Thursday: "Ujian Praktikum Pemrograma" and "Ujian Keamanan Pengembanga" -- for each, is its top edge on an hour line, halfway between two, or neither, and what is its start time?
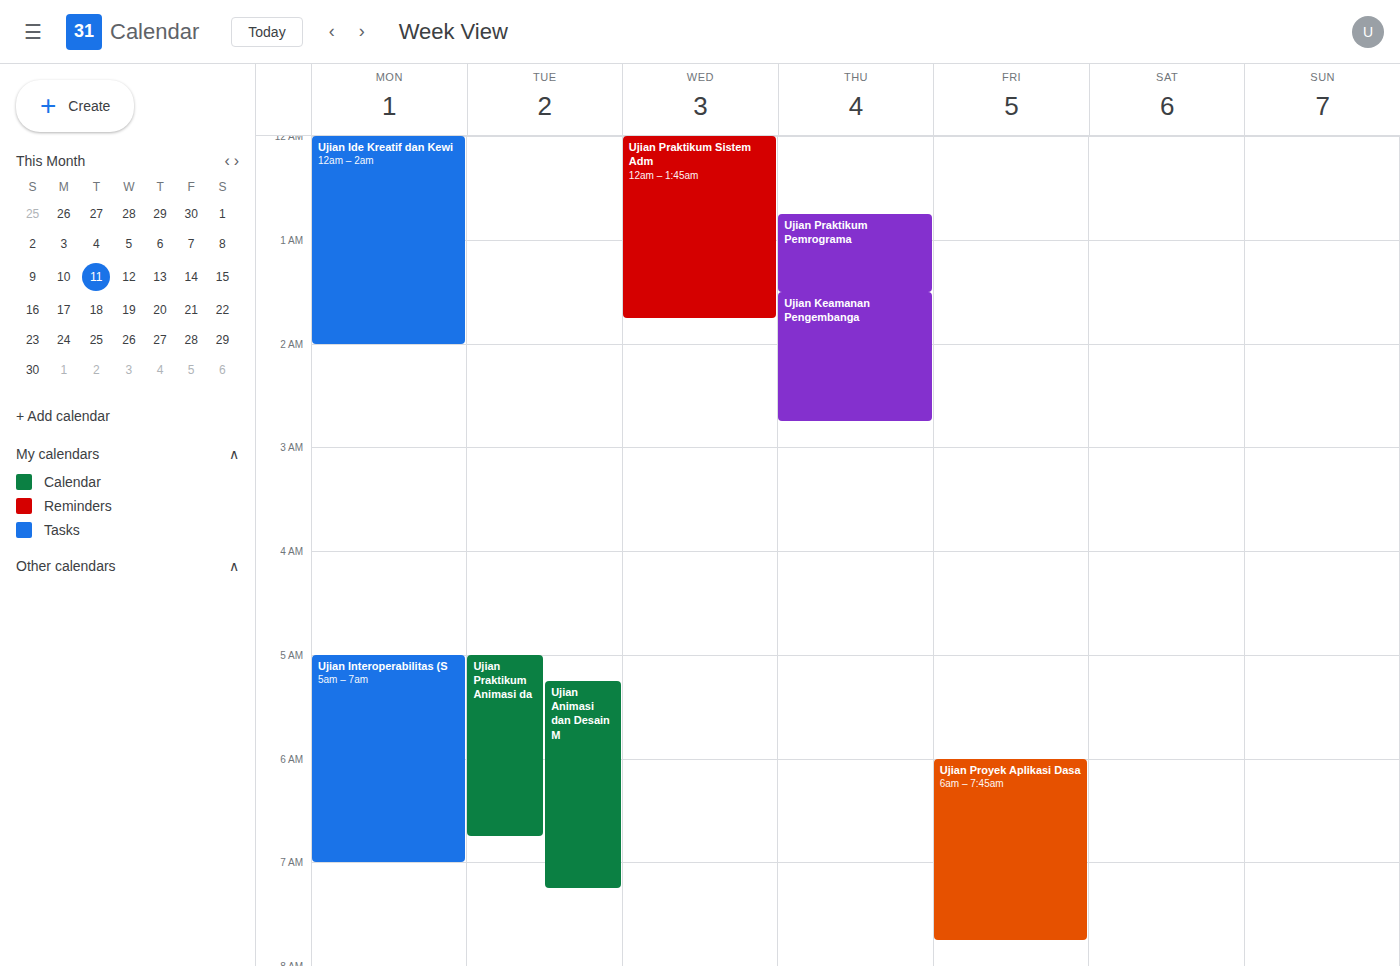
"Ujian Praktikum Pemrograma": 12:45 AM, neither: three quarters of the way from the 12 AM line to the 1 AM line. "Ujian Keamanan Pengembanga": 1:30 AM, halfway between the 1 AM and 2 AM lines.